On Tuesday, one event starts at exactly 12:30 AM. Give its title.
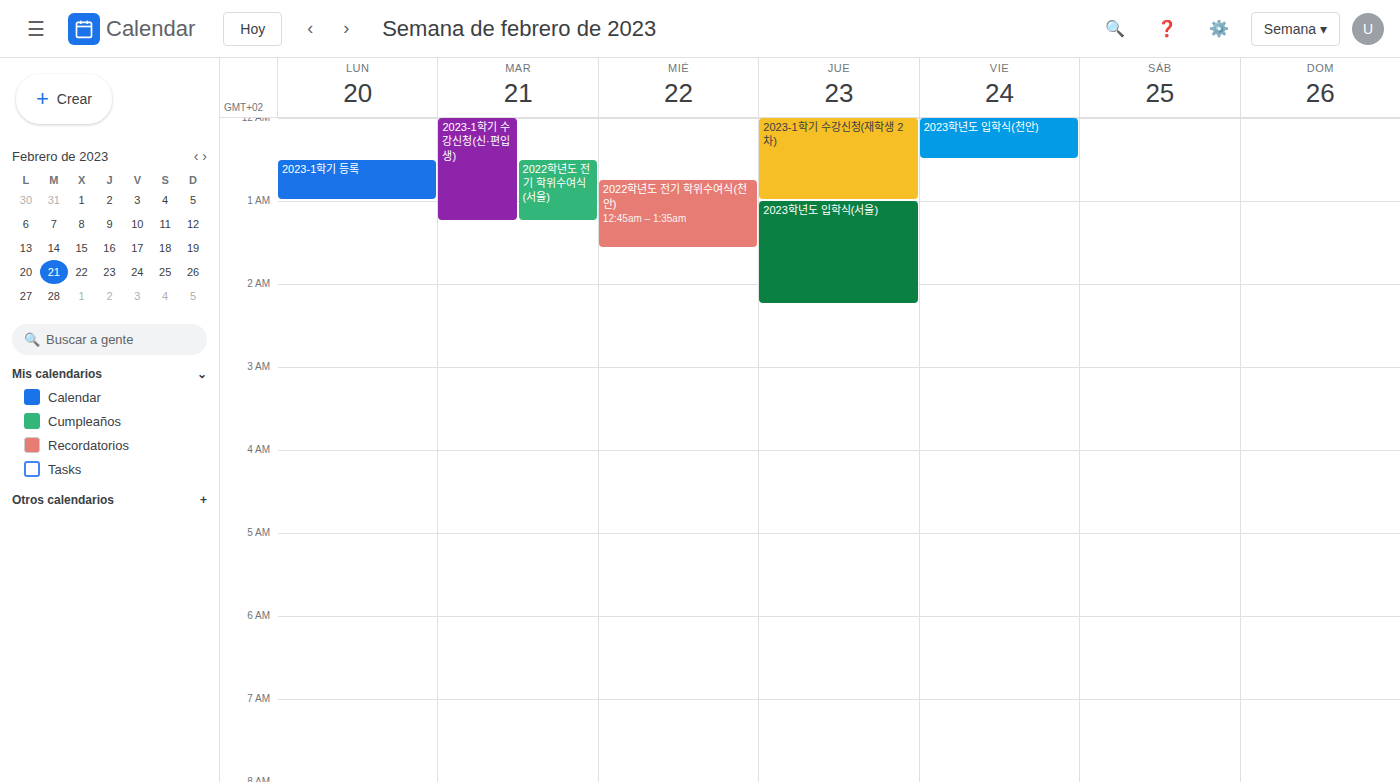
"2022학년도 전기 학위수여식(서울)"